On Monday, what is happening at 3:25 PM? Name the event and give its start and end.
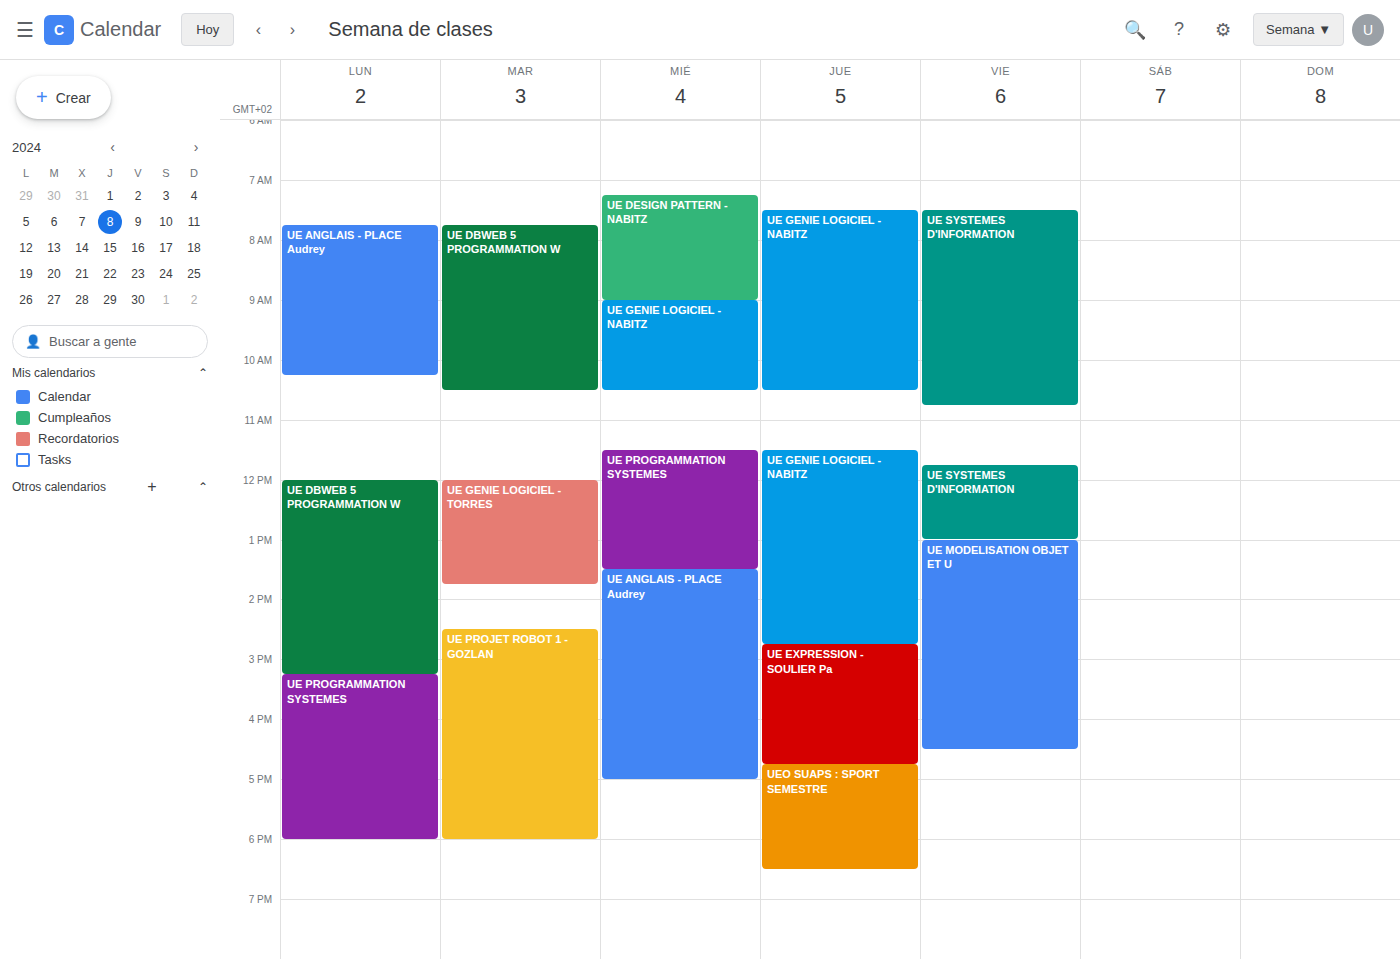
"UE PROGRAMMATION SYSTEMES", 3:15 PM to 6:00 PM